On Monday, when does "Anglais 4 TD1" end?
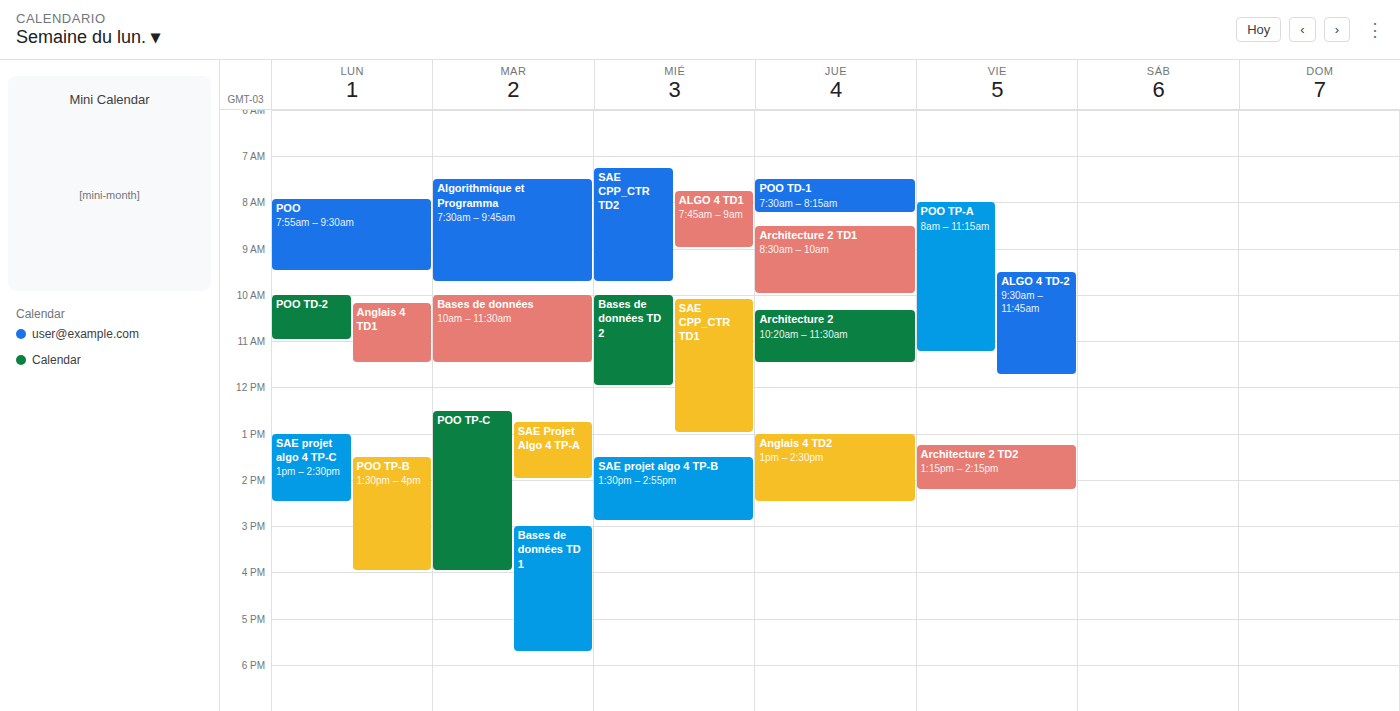
11:30 AM